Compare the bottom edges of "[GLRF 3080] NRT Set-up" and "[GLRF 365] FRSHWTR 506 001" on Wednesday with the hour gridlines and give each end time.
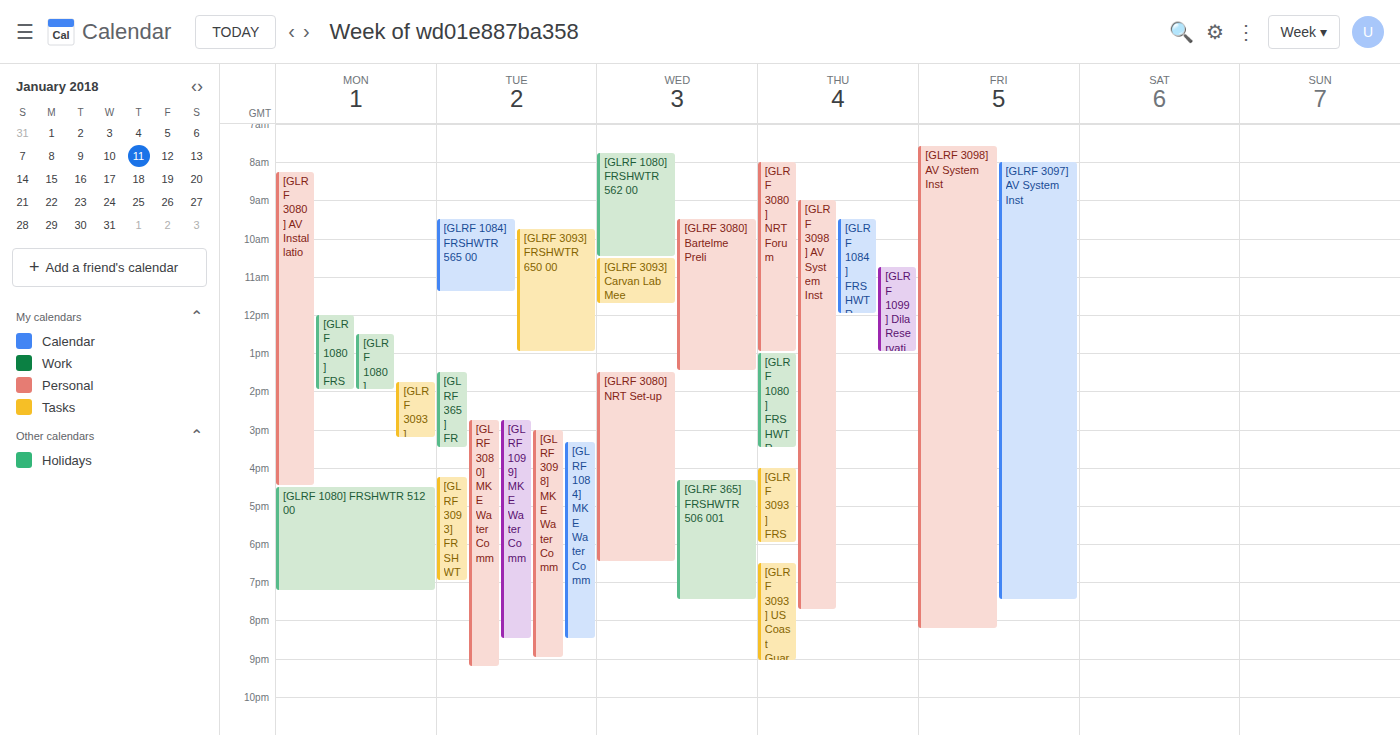
"[GLRF 3080] NRT Set-up": 6:30 PM, halfway between the 6 PM and 7 PM lines. "[GLRF 365] FRSHWTR 506 001": 7:30 PM, halfway between the 7 PM and 8 PM lines.